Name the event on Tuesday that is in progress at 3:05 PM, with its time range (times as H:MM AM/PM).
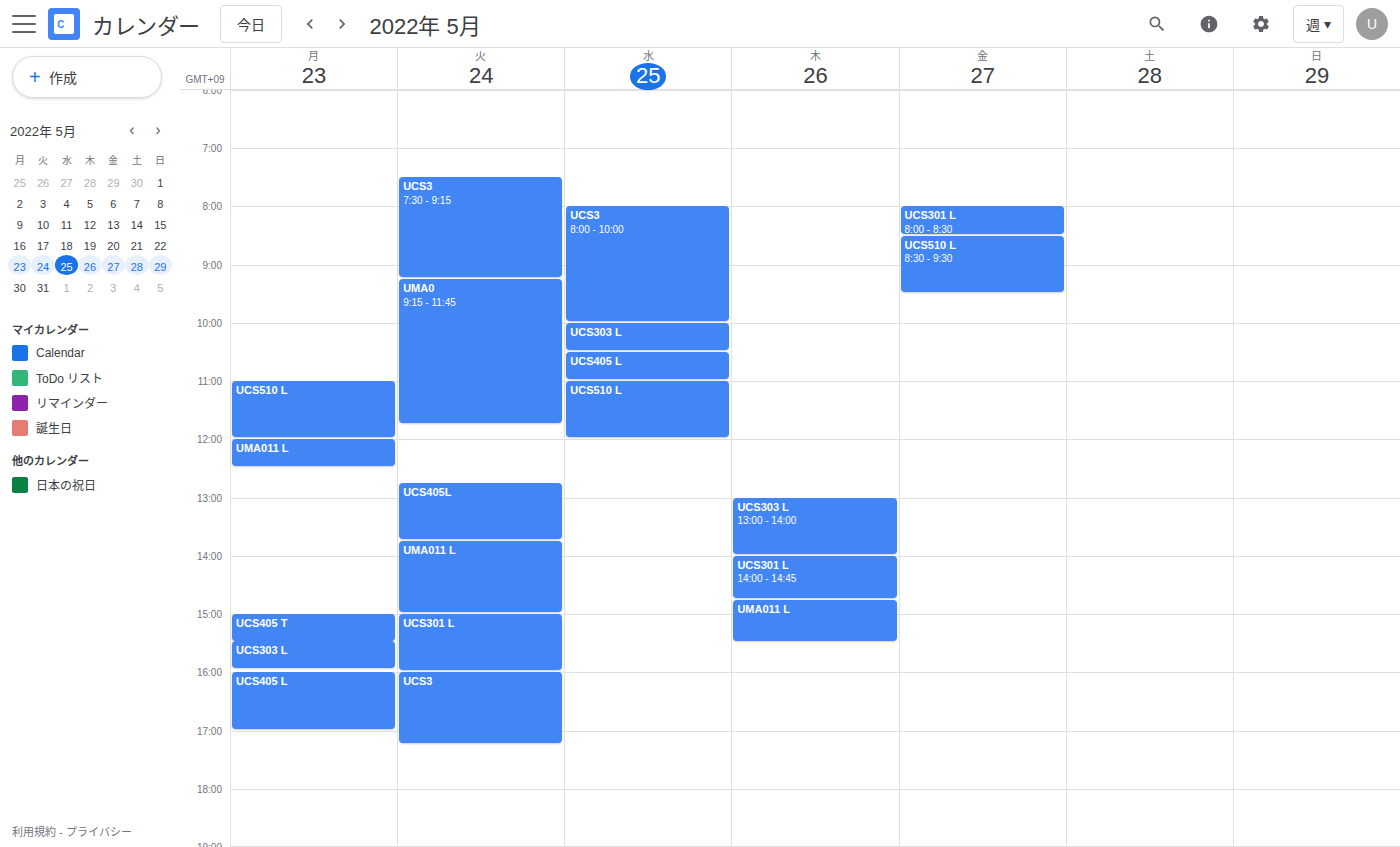
"UCS301 L", 3:00 PM to 4:00 PM